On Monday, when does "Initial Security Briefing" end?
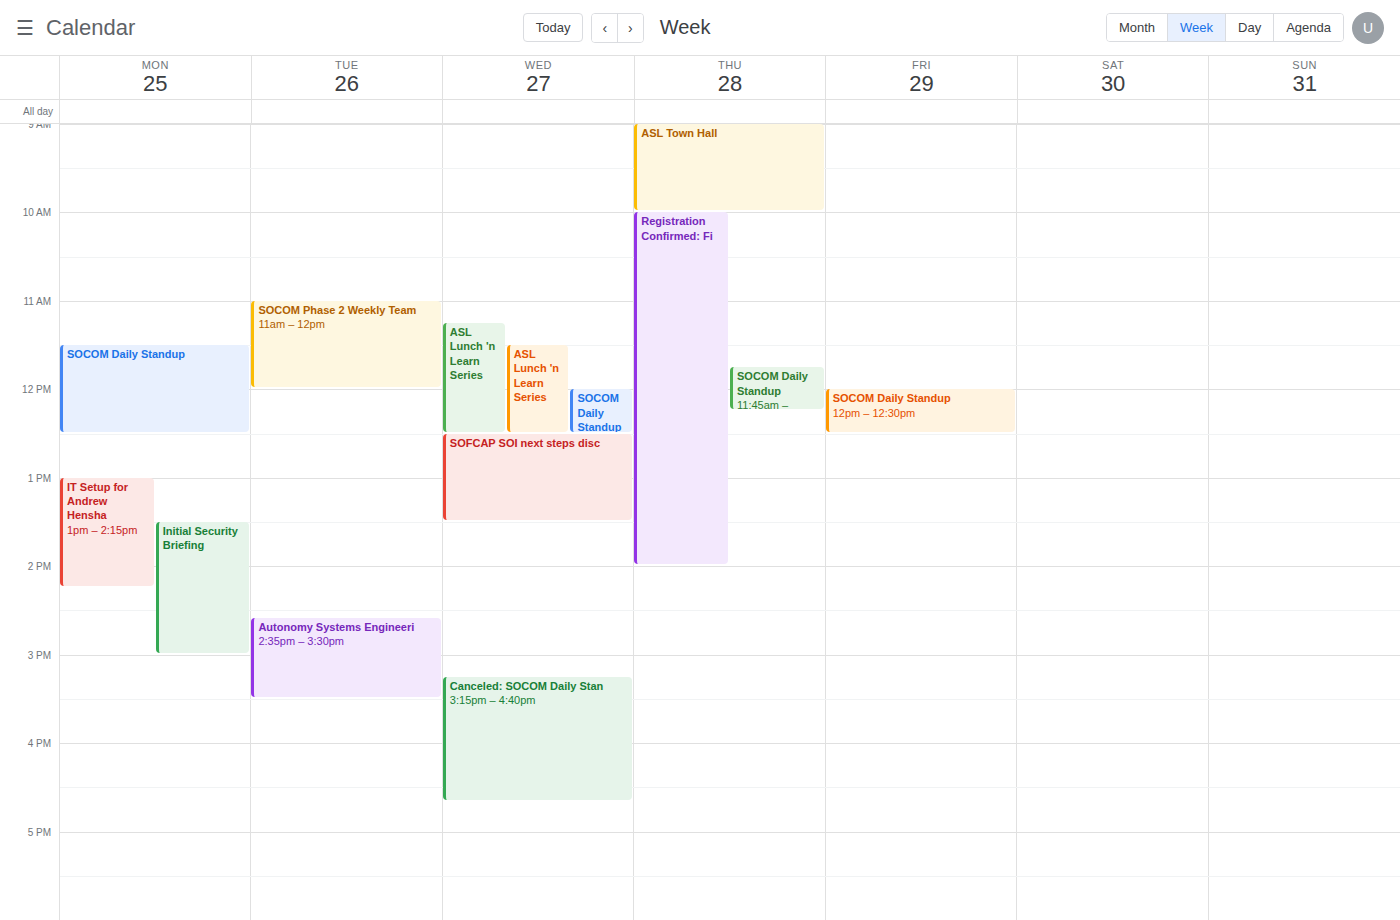
3:00 PM